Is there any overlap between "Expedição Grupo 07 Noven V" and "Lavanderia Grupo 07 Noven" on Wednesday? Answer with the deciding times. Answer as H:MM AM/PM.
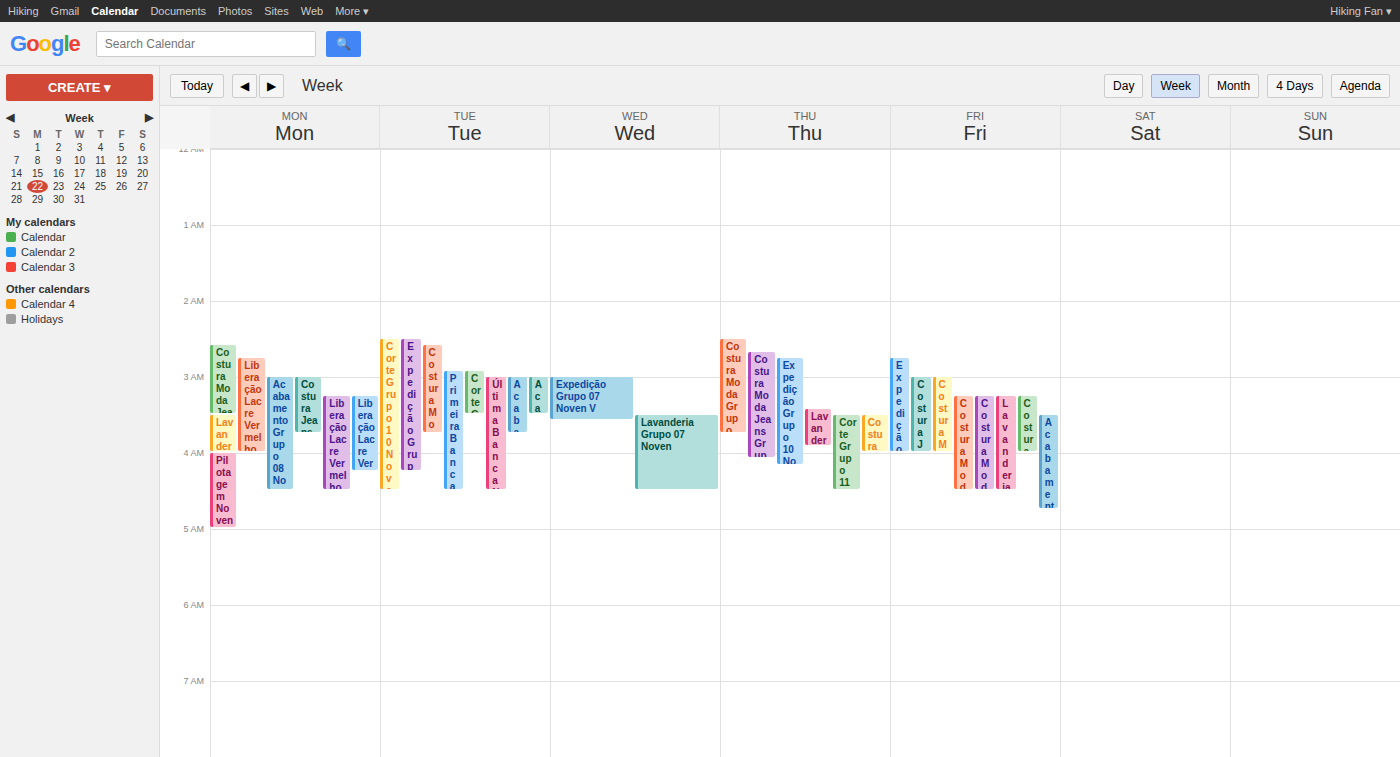
"Lavanderia Grupo 07 Noven" starts at 3:30 AM, before "Expedição Grupo 07 Noven V" ends at 3:35 AM -- they overlap.